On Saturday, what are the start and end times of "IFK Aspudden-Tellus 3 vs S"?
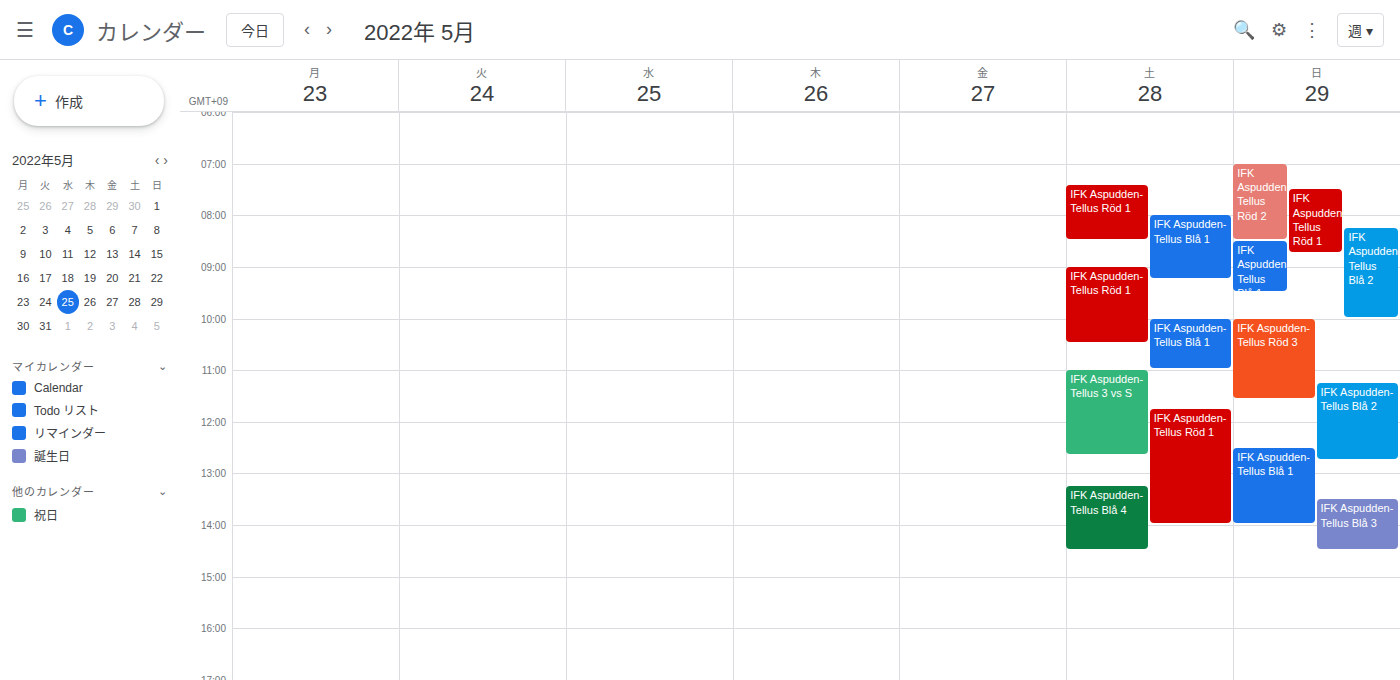
11:00 AM to 12:40 PM